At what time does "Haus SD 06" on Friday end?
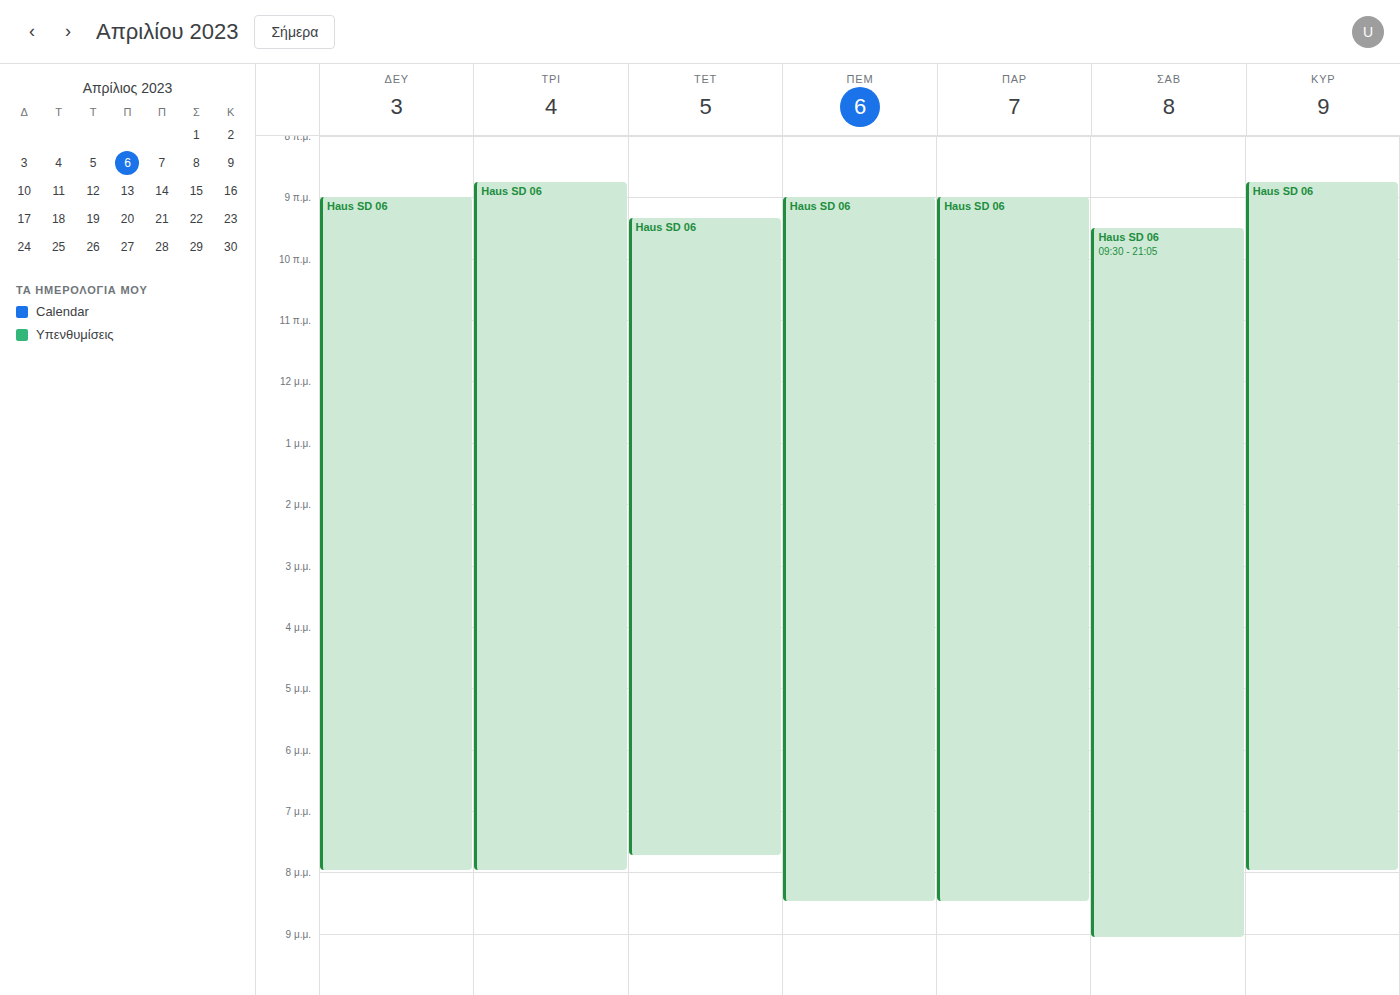
8:30 PM